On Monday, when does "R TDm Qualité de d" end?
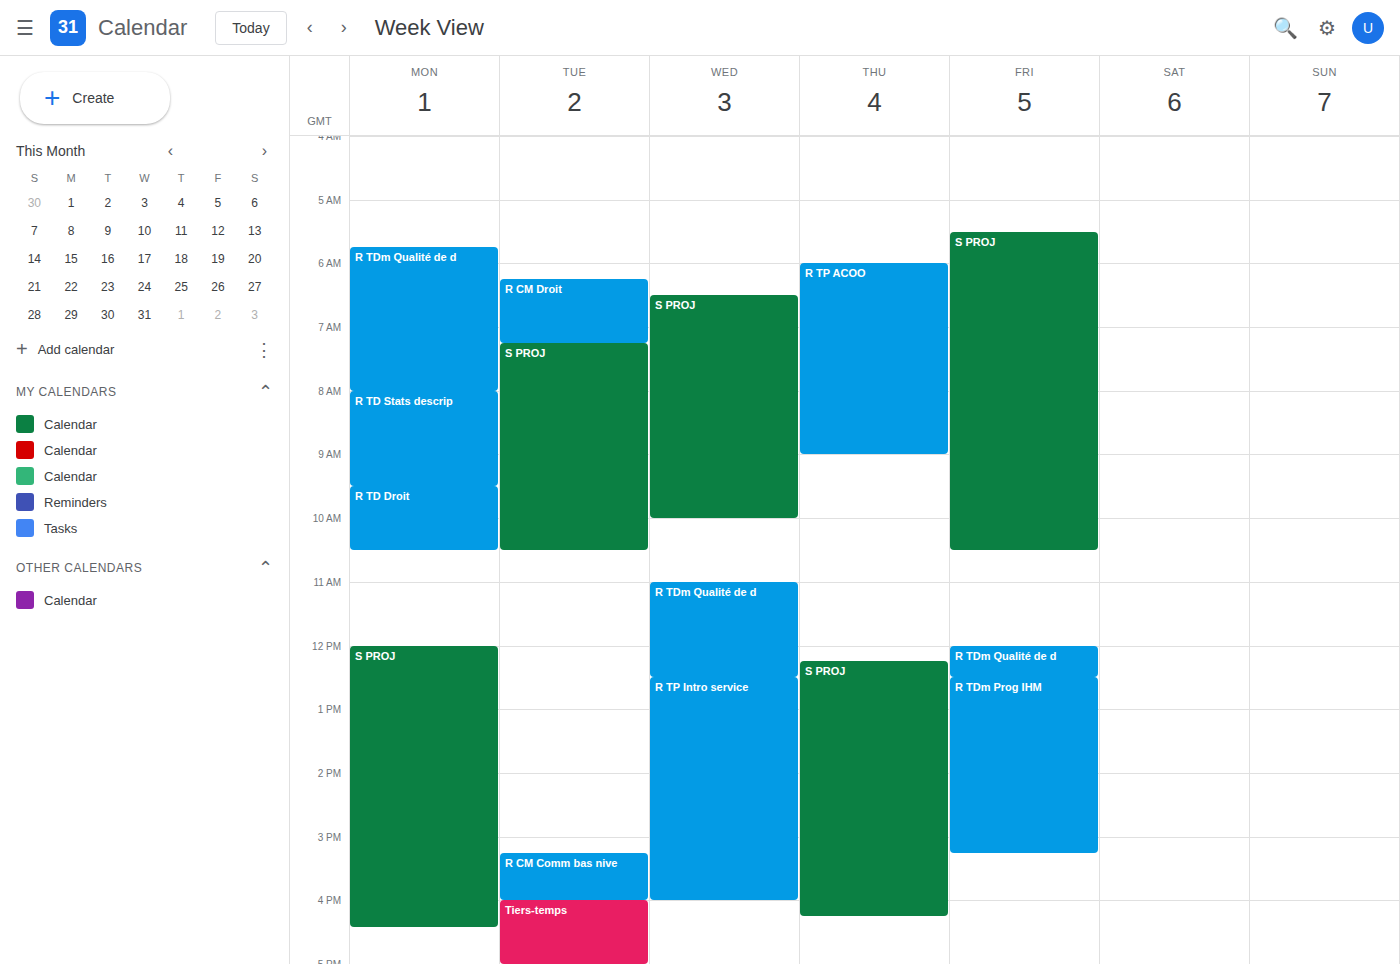
8:00 AM